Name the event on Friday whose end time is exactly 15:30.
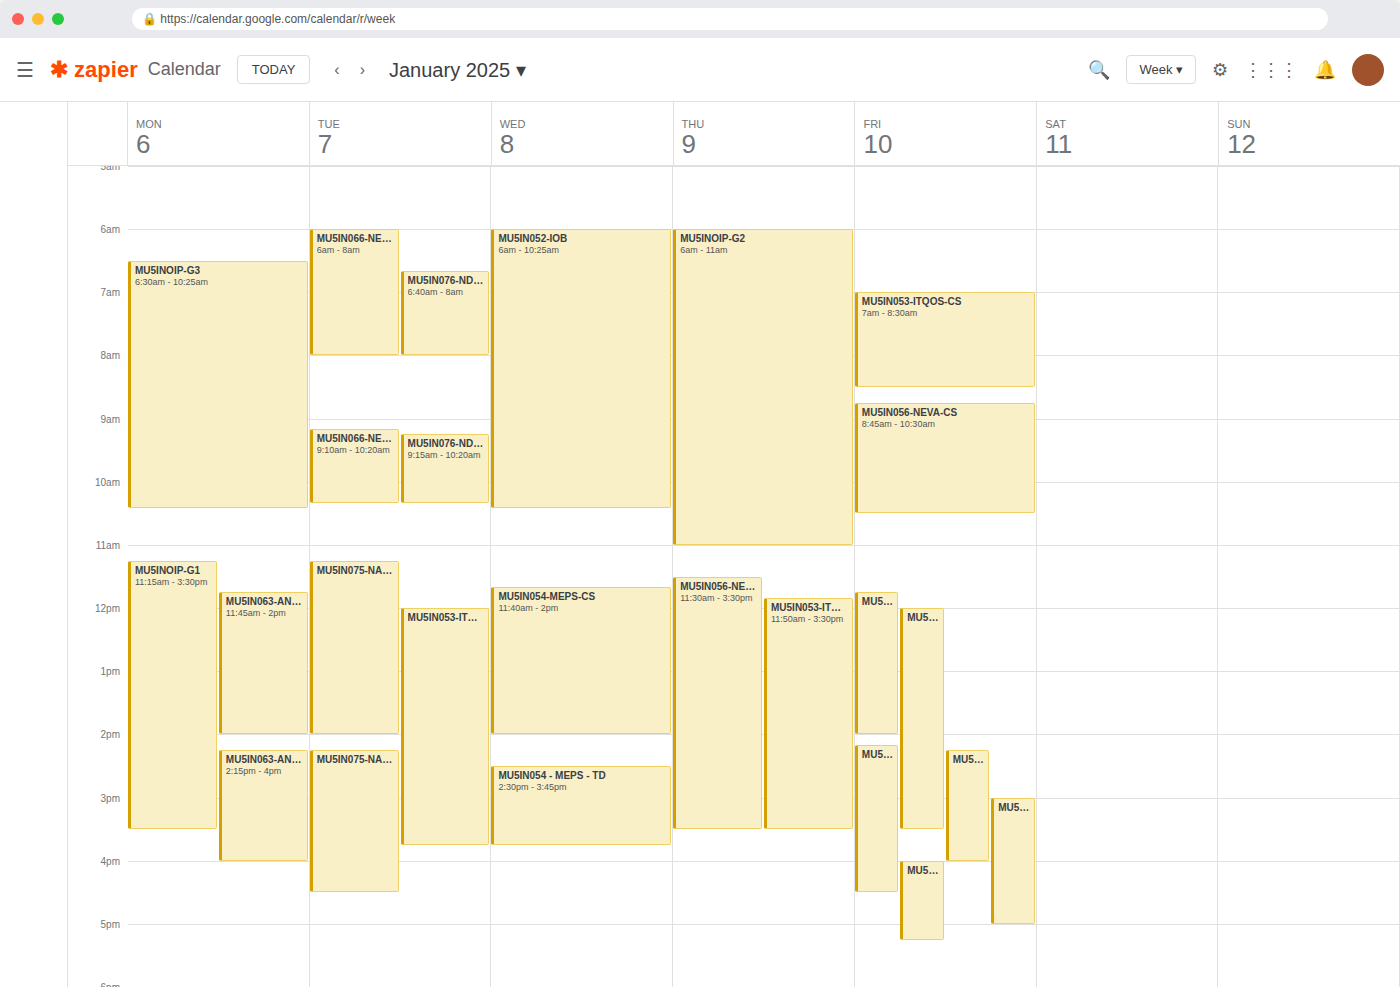
"MU5IN056-NEVA-TME G4"